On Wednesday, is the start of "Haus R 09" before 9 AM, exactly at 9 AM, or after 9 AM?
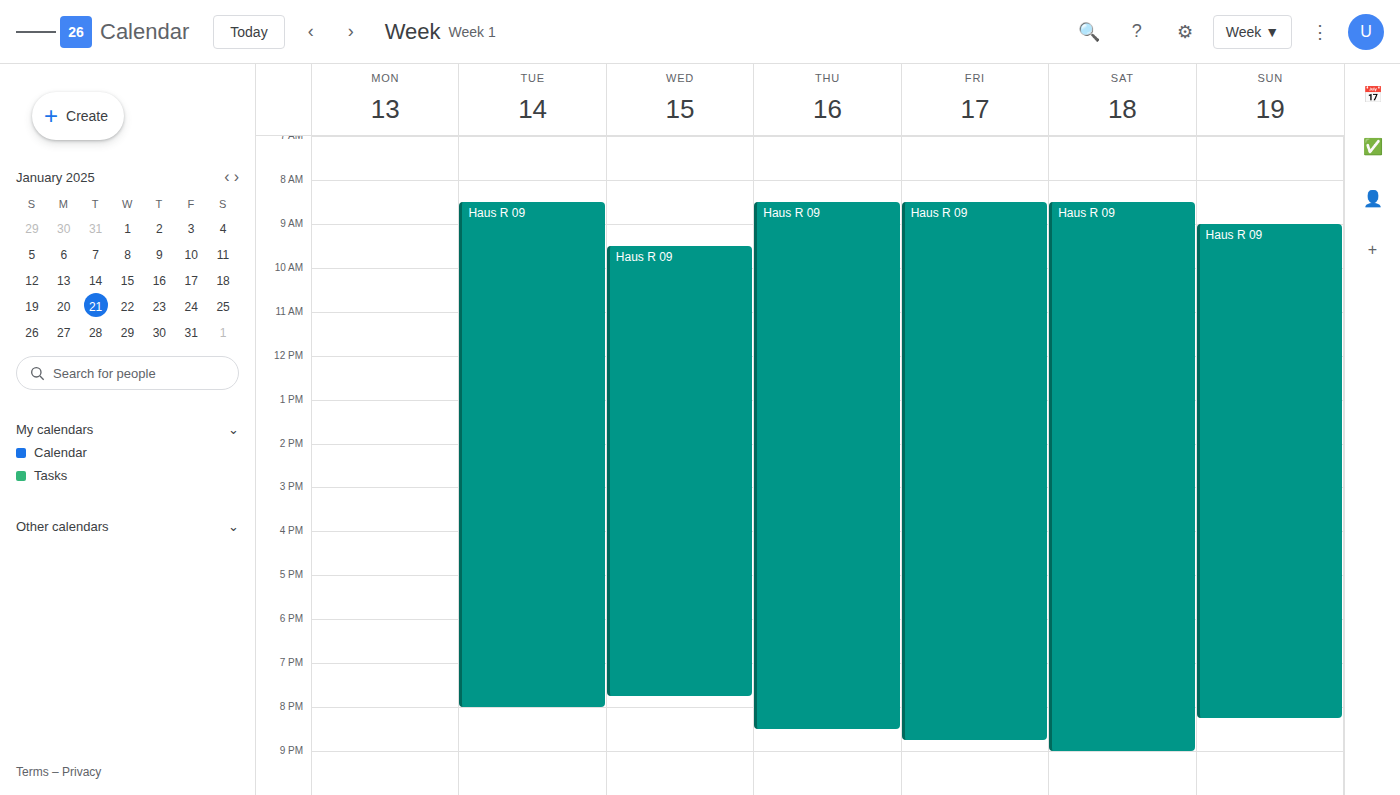
9:30 AM -- after 9 AM, 30 minutes below the 9 AM line.